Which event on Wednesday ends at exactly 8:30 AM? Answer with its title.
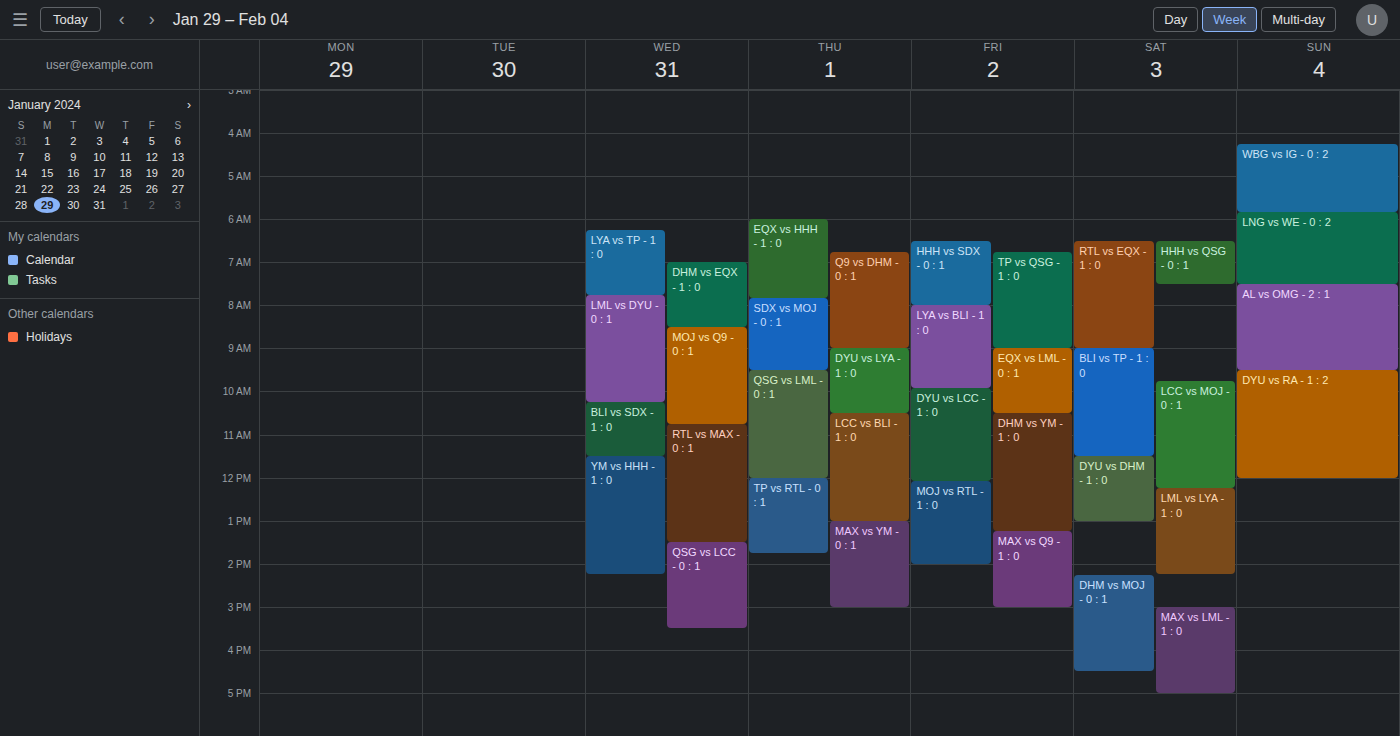
"DHM vs EQX - 1 : 0"